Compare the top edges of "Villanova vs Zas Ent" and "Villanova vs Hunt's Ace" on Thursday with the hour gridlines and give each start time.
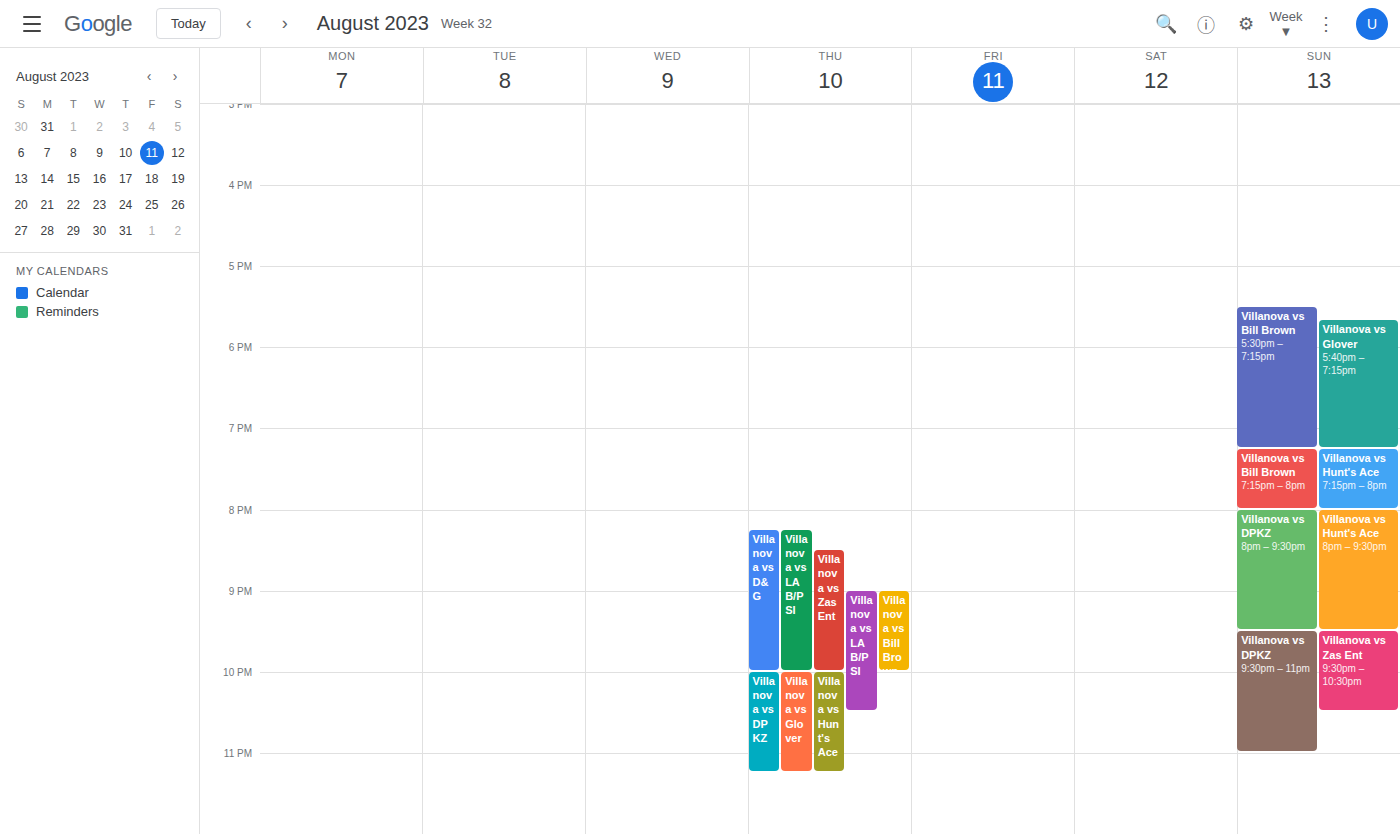
"Villanova vs Zas Ent": 8:30 PM, halfway between the 8 PM and 9 PM lines. "Villanova vs Hunt's Ace": 10:00 PM, exactly on the 10 PM line.